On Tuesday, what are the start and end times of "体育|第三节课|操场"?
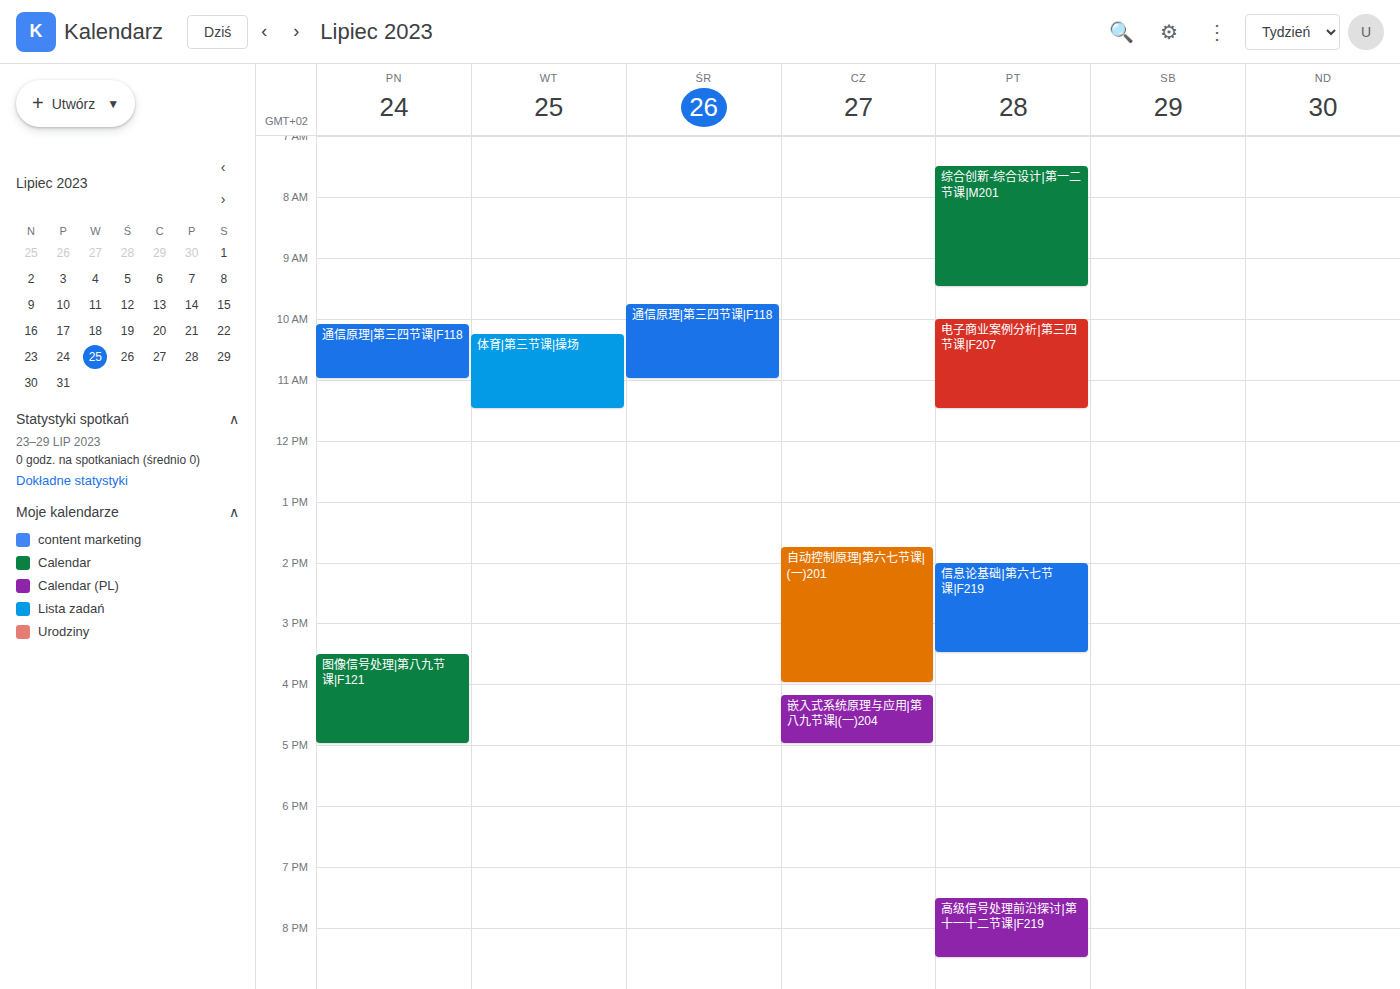
10:15 AM to 11:30 AM